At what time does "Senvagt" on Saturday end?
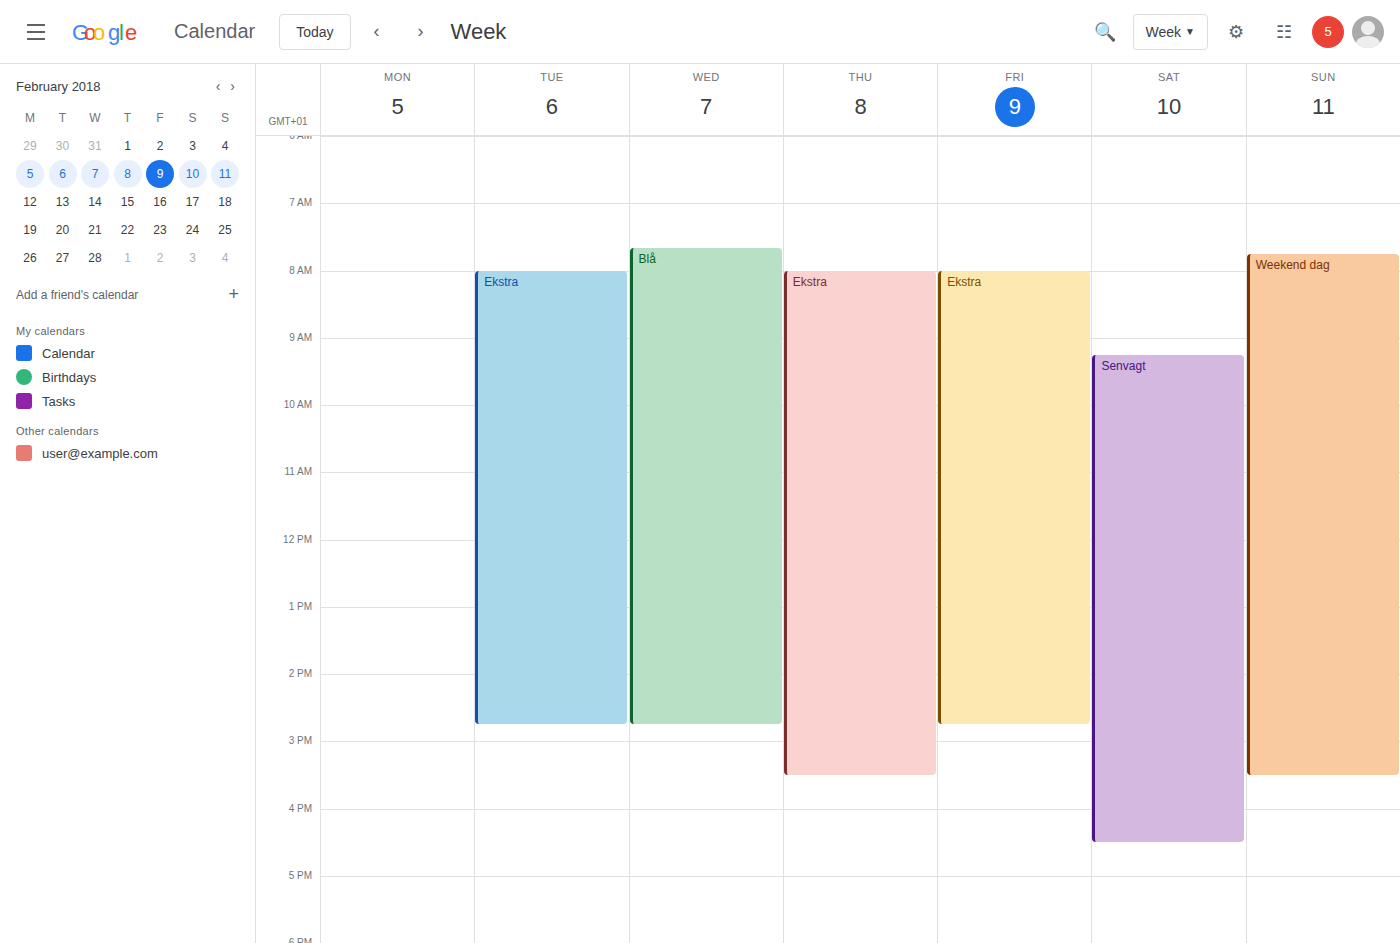
4:30 PM